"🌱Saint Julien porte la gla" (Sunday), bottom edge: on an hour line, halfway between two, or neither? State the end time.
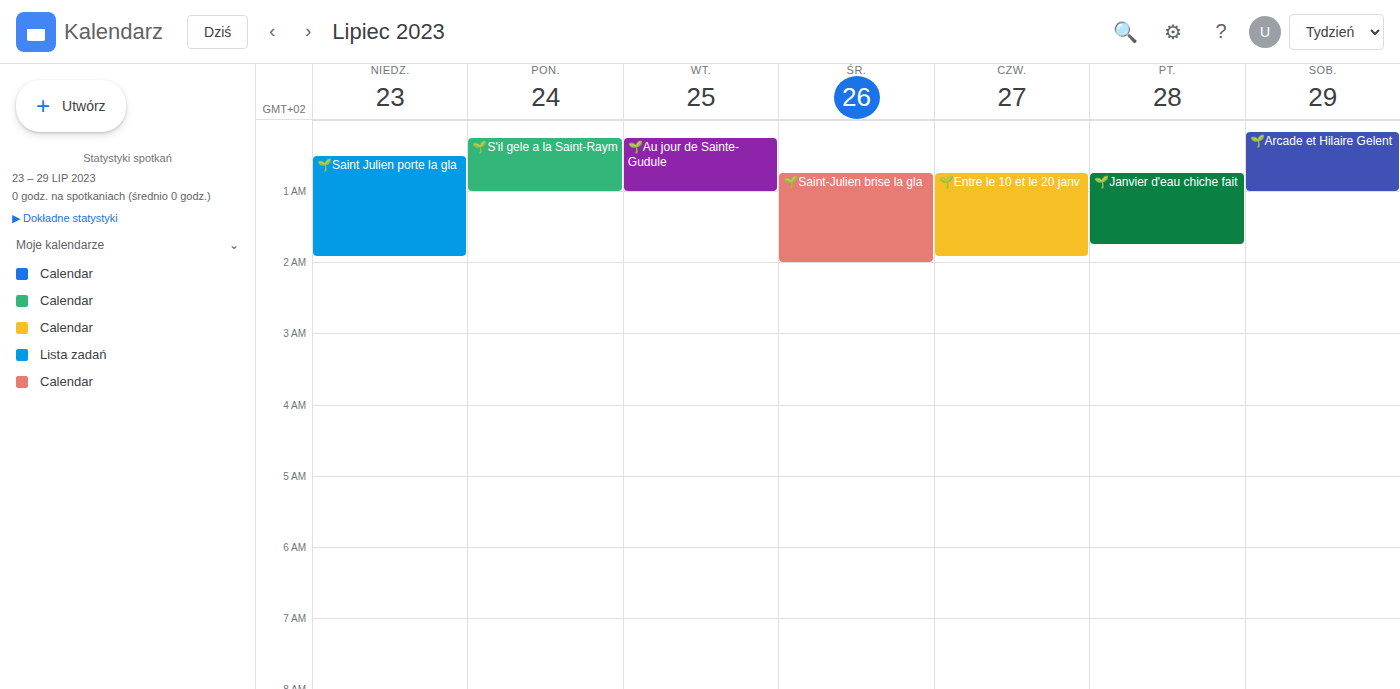
01:55 -- neither: 55 minutes below the 01:00 line and 5 minutes above the 02:00 line.